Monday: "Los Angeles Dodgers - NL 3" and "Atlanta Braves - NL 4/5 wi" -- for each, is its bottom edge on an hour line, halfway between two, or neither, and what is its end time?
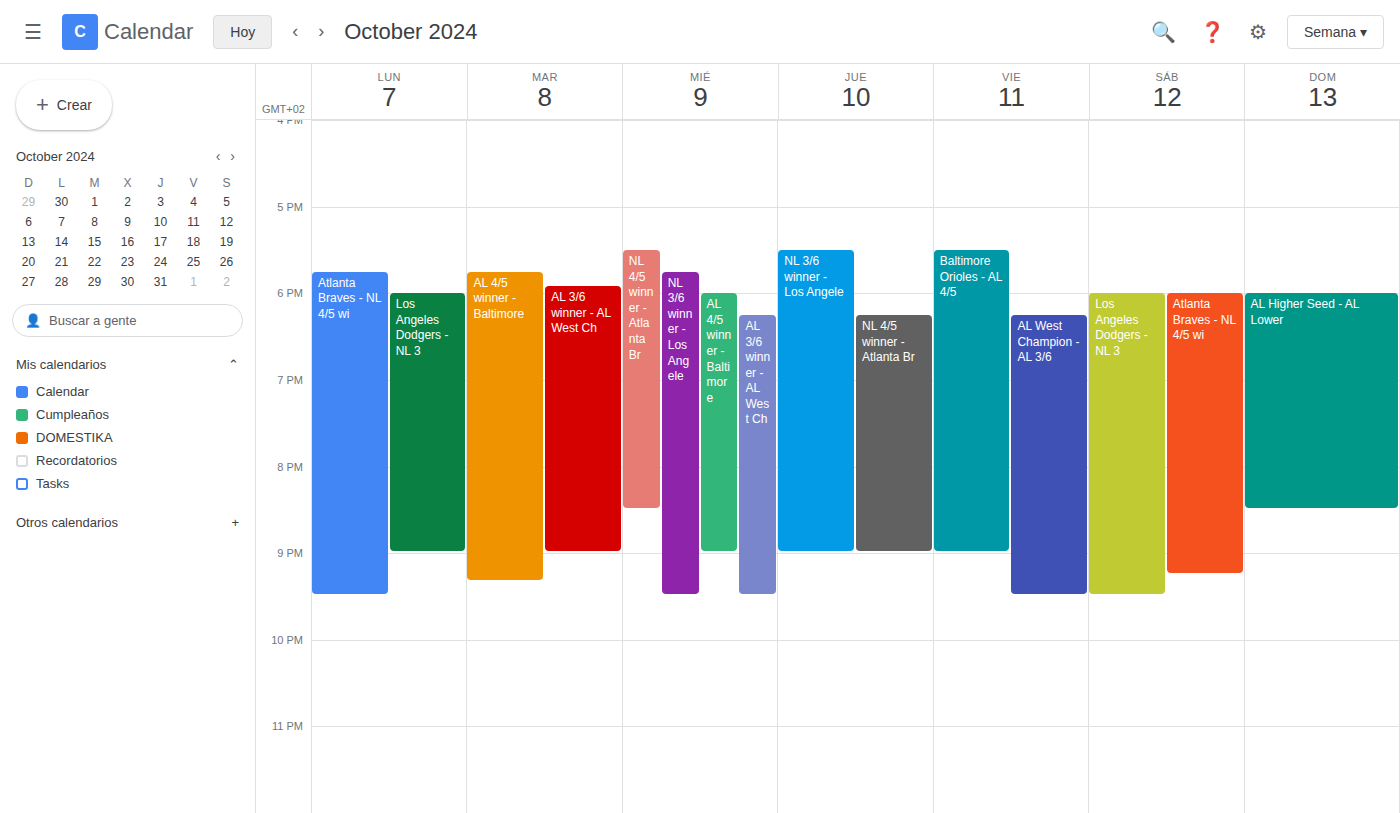
"Los Angeles Dodgers - NL 3": 9:00 PM, exactly on the 9 PM line. "Atlanta Braves - NL 4/5 wi": 9:30 PM, halfway between the 9 PM and 10 PM lines.